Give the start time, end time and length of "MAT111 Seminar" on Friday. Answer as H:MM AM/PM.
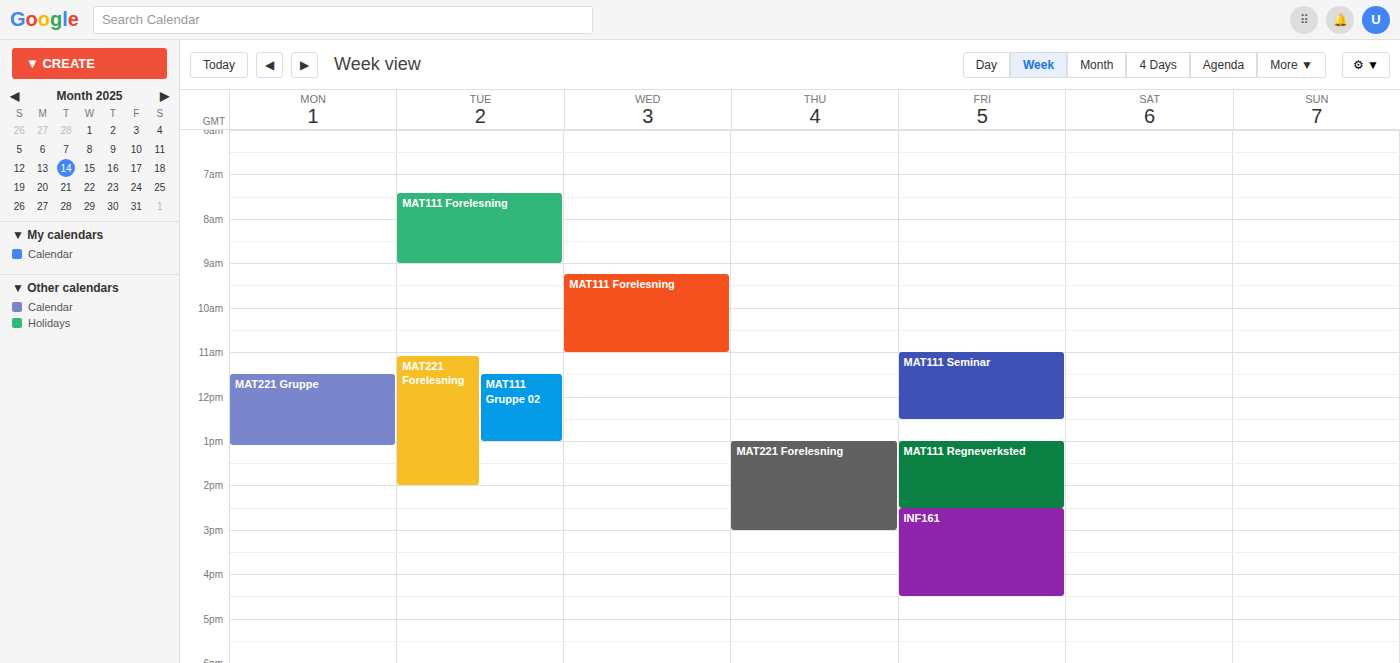
11:00 AM to 12:30 PM, 1 hour 30 minutes